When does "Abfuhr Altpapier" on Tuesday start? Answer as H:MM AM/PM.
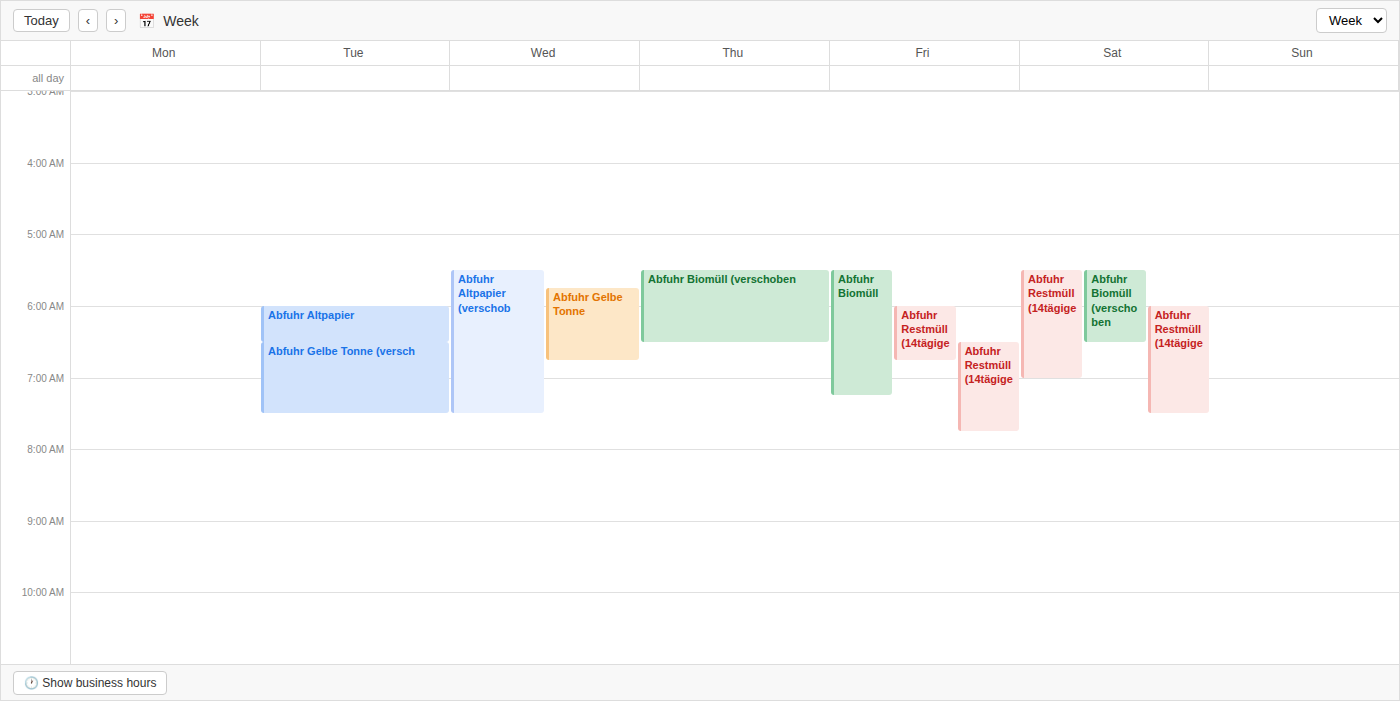
6:00 AM